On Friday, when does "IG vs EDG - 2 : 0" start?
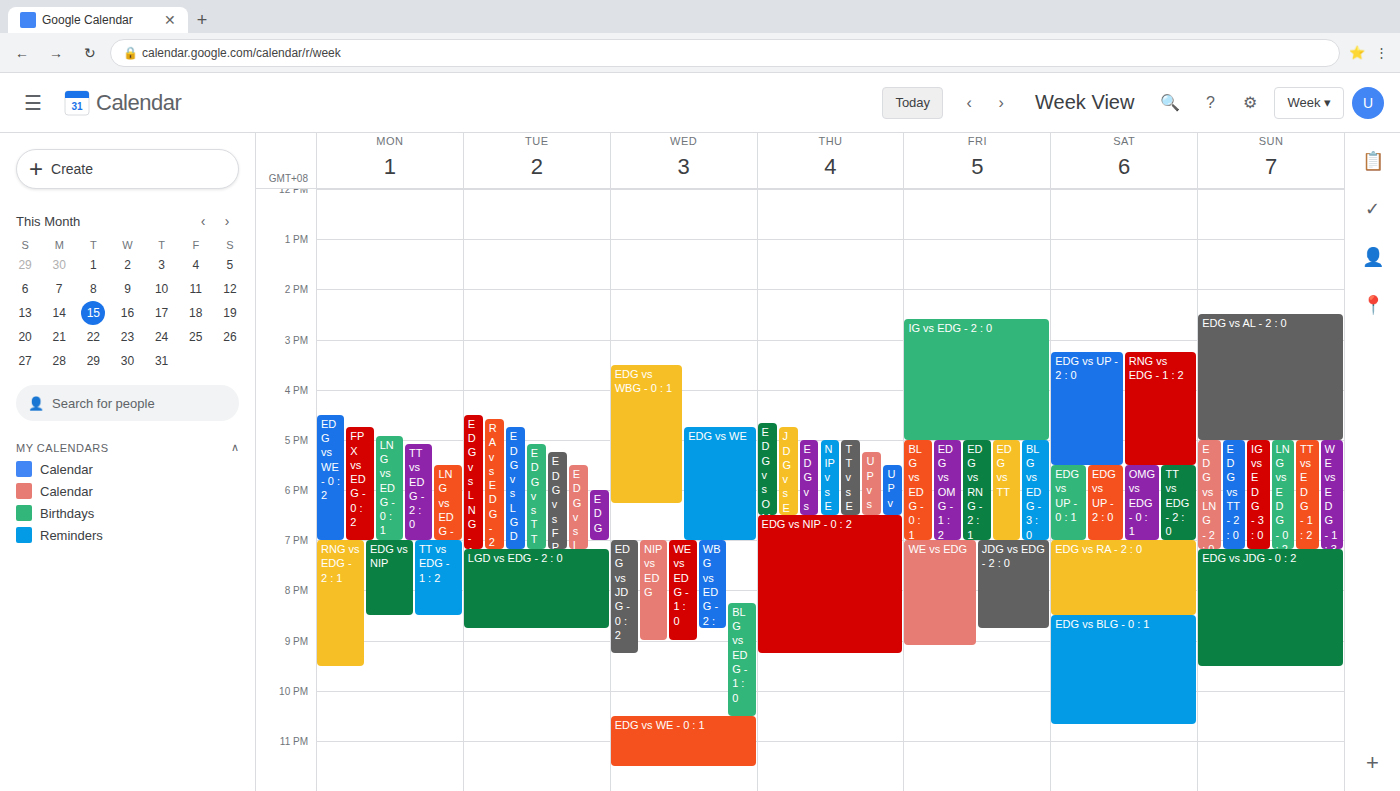
2:35 PM